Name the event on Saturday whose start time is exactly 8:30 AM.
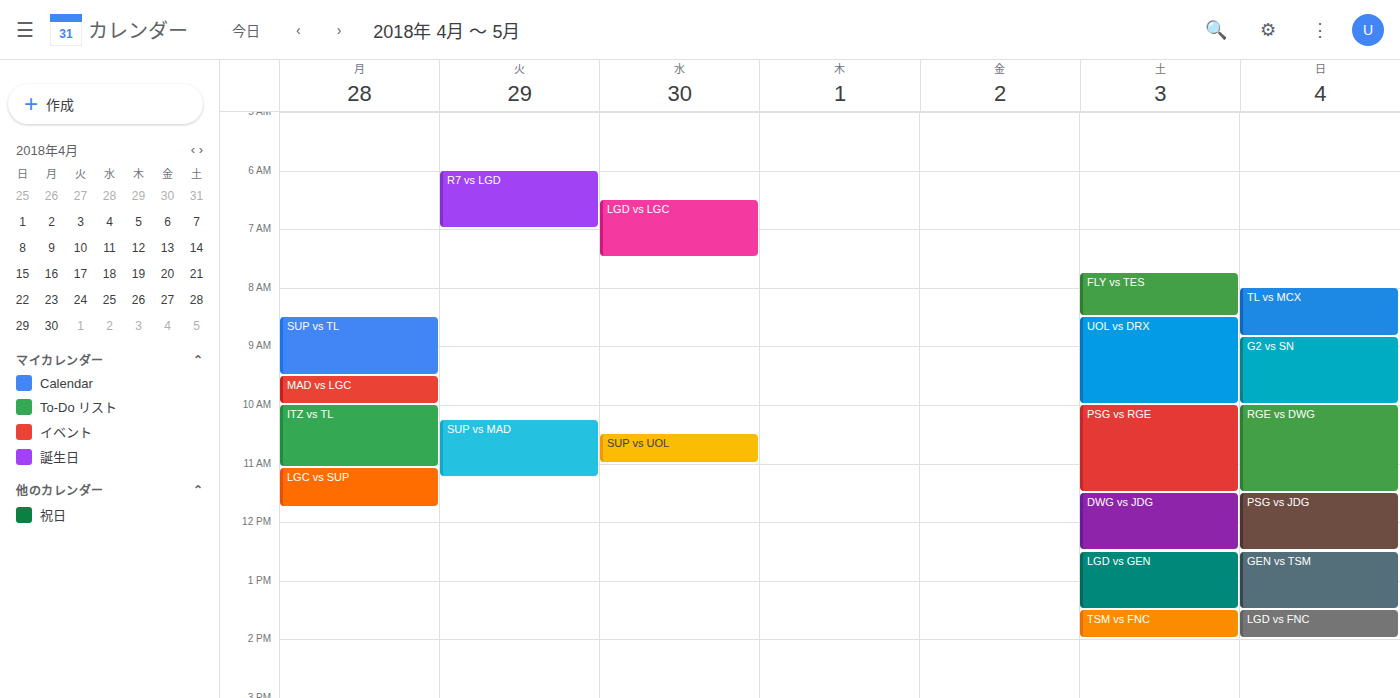
"UOL vs DRX"